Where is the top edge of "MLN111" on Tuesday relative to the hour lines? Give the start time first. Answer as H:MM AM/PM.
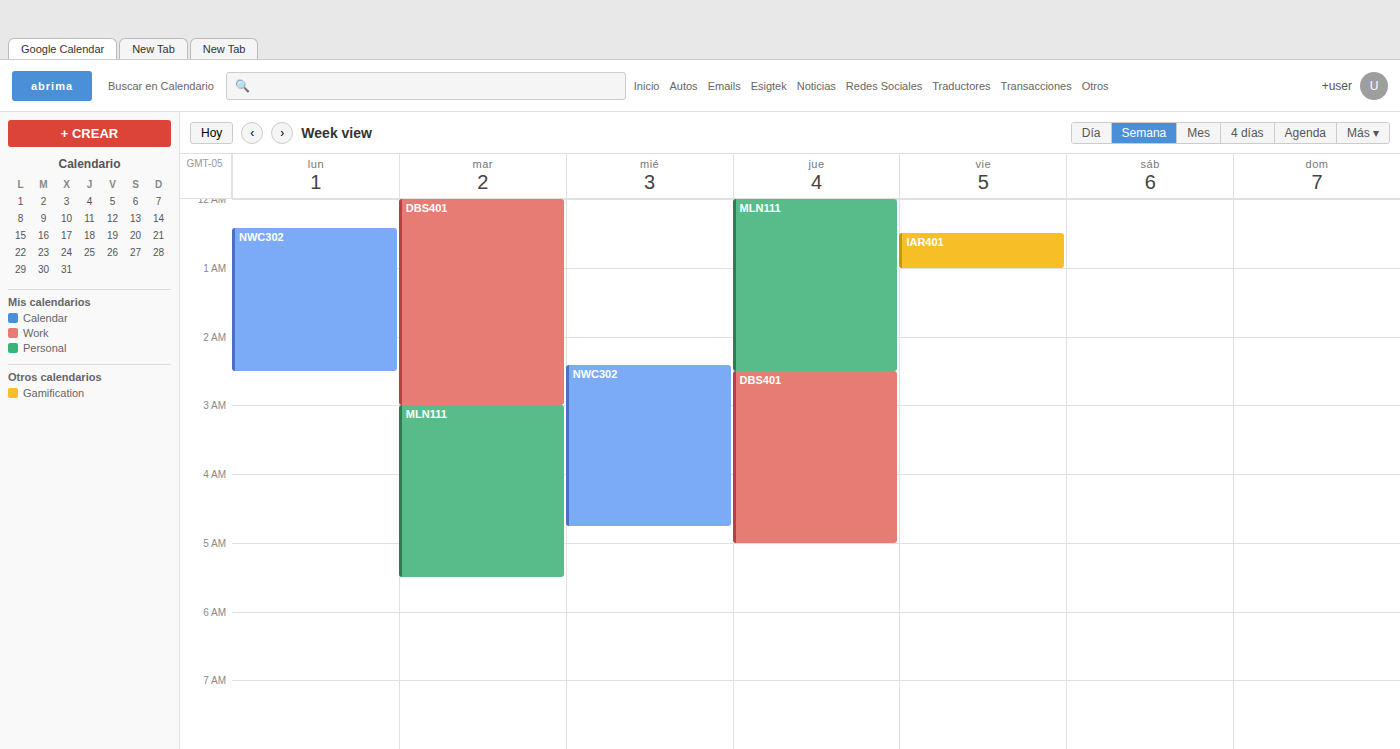
3:00 AM -- exactly on the 3 AM line.